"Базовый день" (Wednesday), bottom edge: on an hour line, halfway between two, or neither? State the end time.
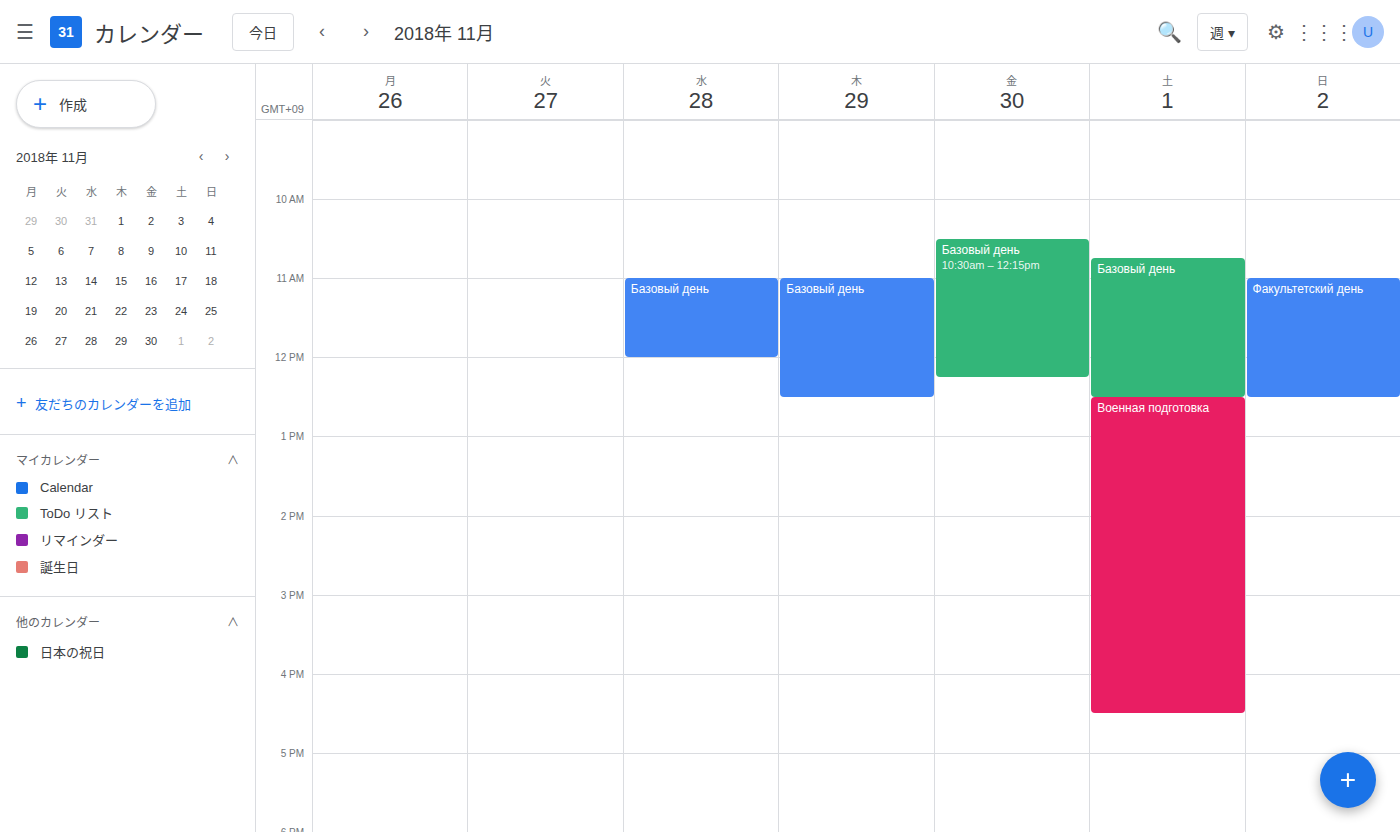
12:00 PM -- exactly on the 12 PM line.